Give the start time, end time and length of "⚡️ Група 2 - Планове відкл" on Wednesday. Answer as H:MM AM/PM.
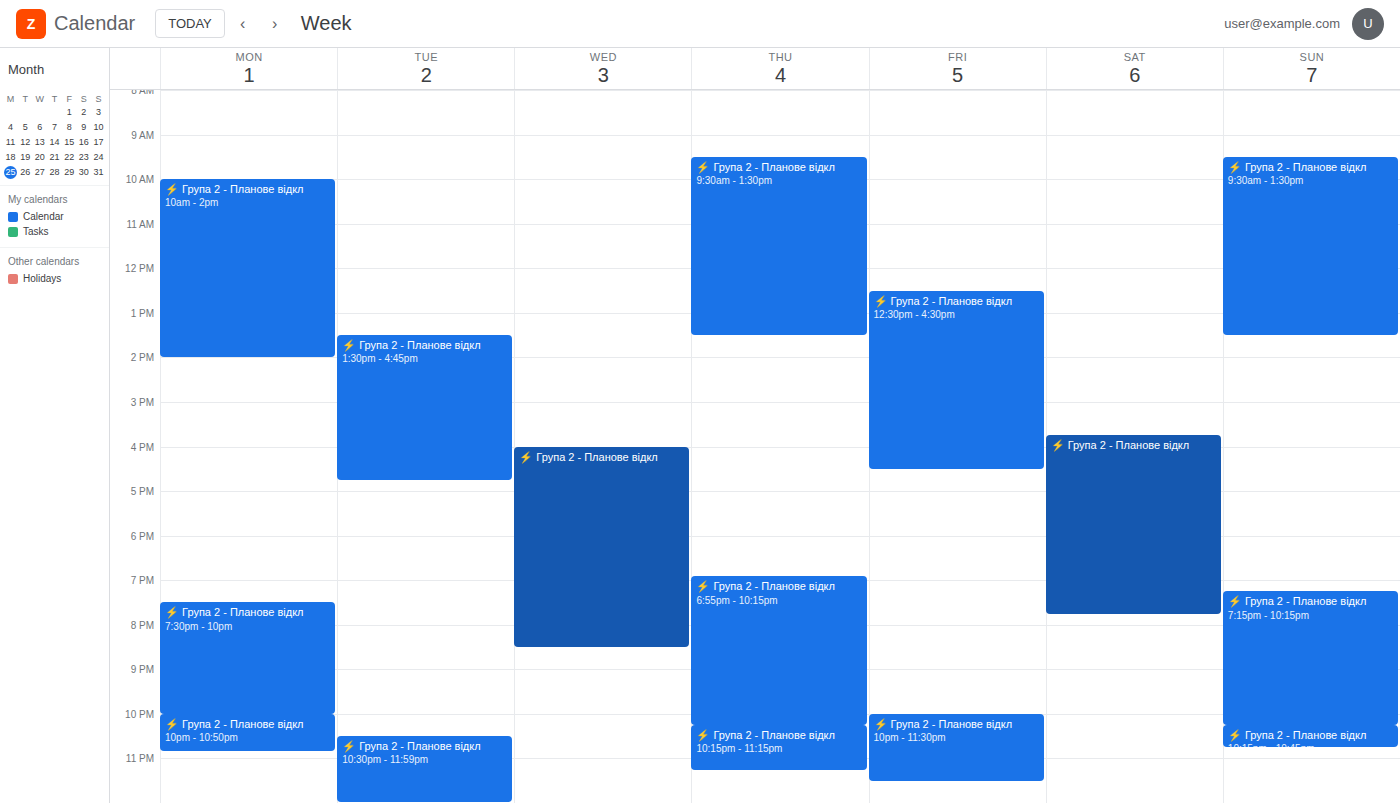
4:00 PM to 8:30 PM, 4 hours 30 minutes